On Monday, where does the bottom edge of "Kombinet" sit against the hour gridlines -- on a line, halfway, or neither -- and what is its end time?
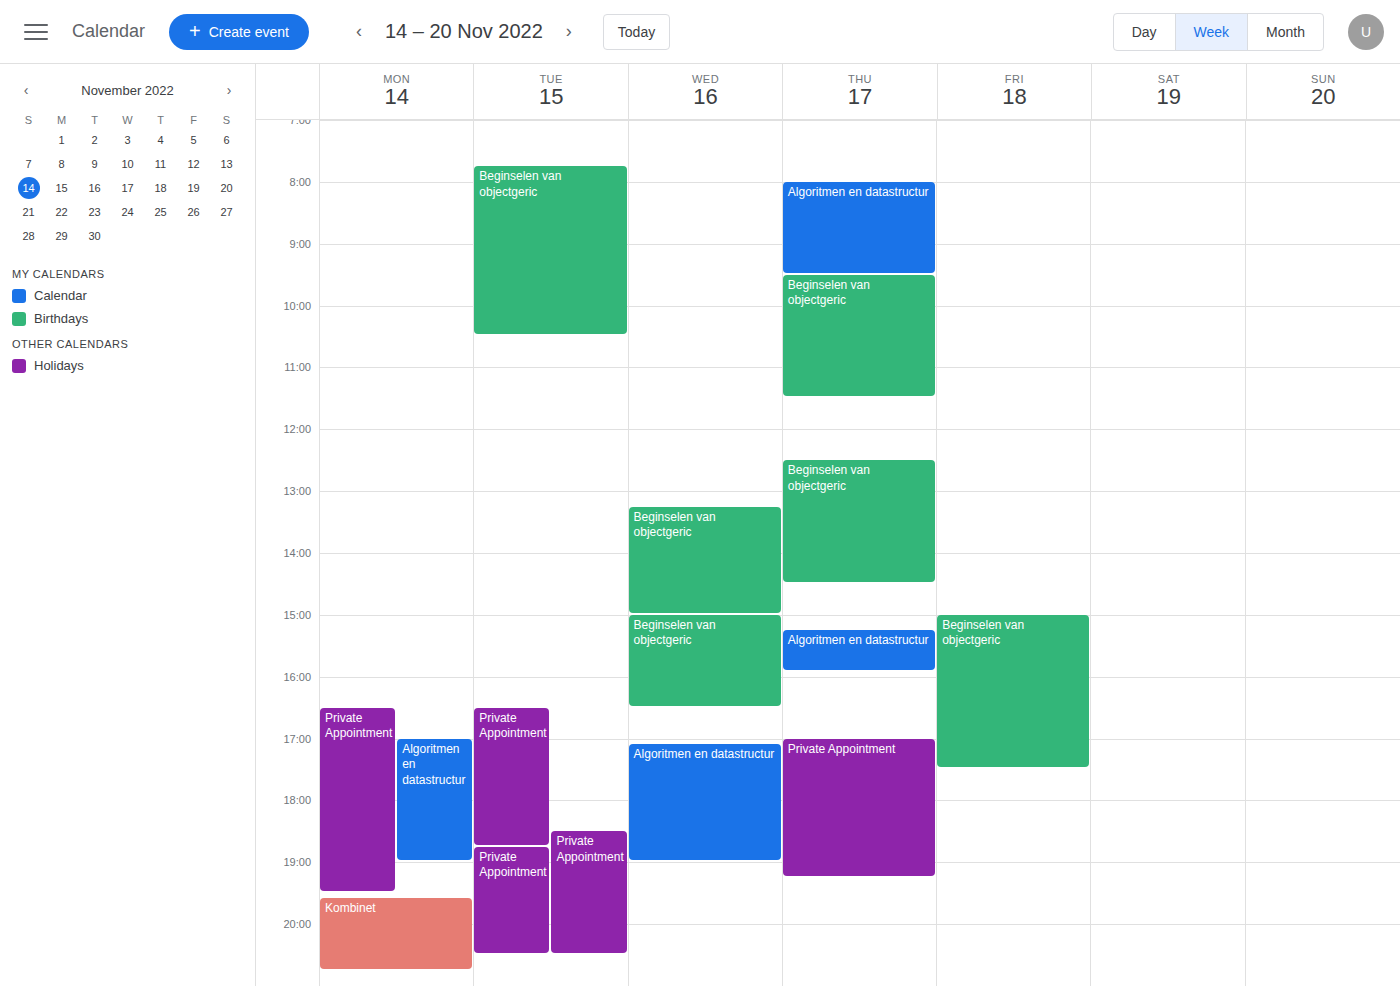
8:45 PM -- neither: three quarters of the way from the 8 PM line to the 9 PM line.